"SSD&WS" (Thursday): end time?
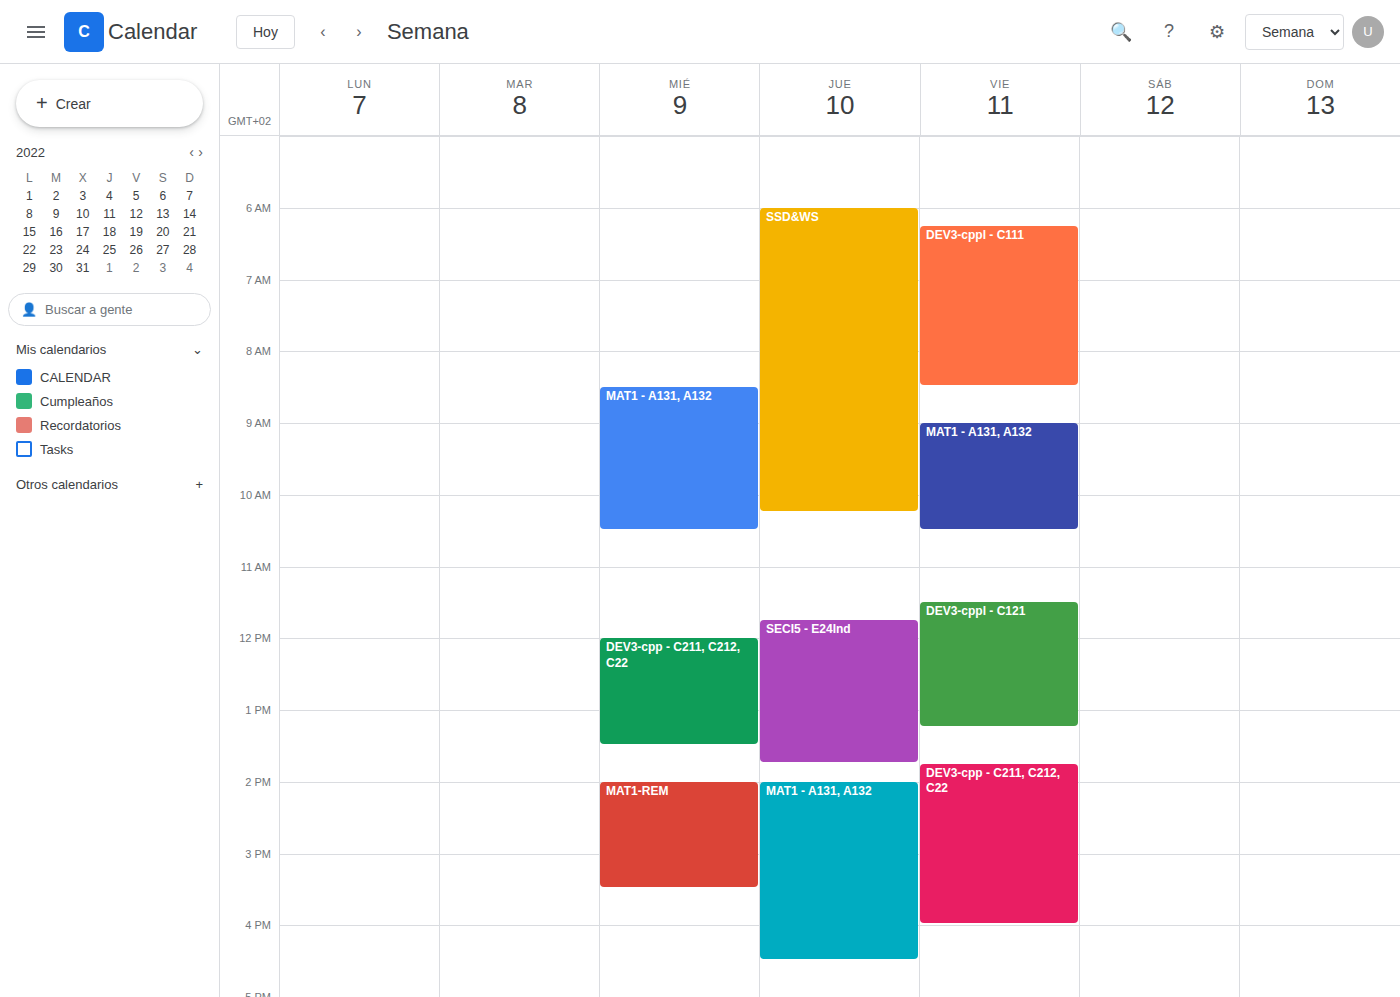
10:15 AM